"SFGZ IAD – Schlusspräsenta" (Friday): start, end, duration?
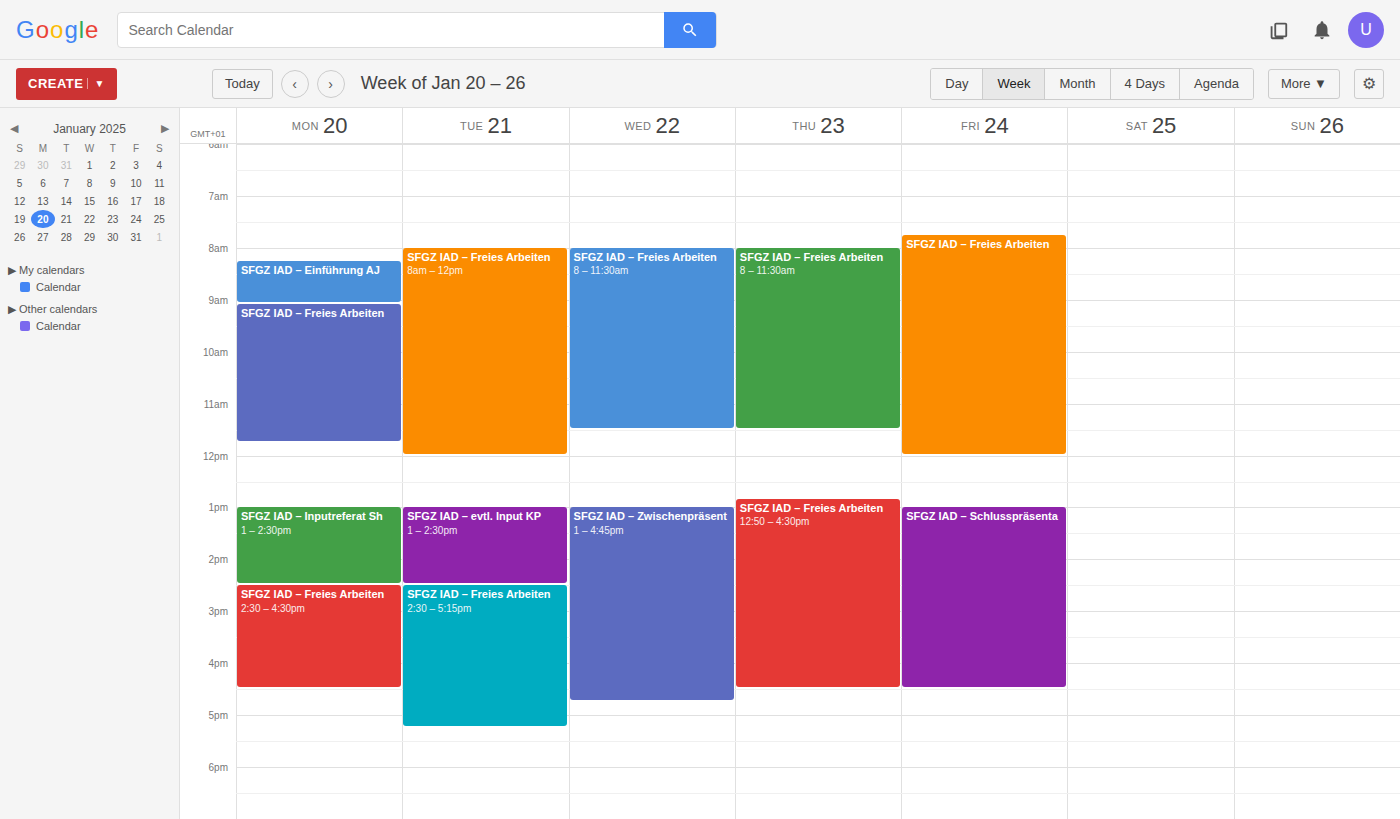
13:00 to 16:30, 3 hours 30 minutes